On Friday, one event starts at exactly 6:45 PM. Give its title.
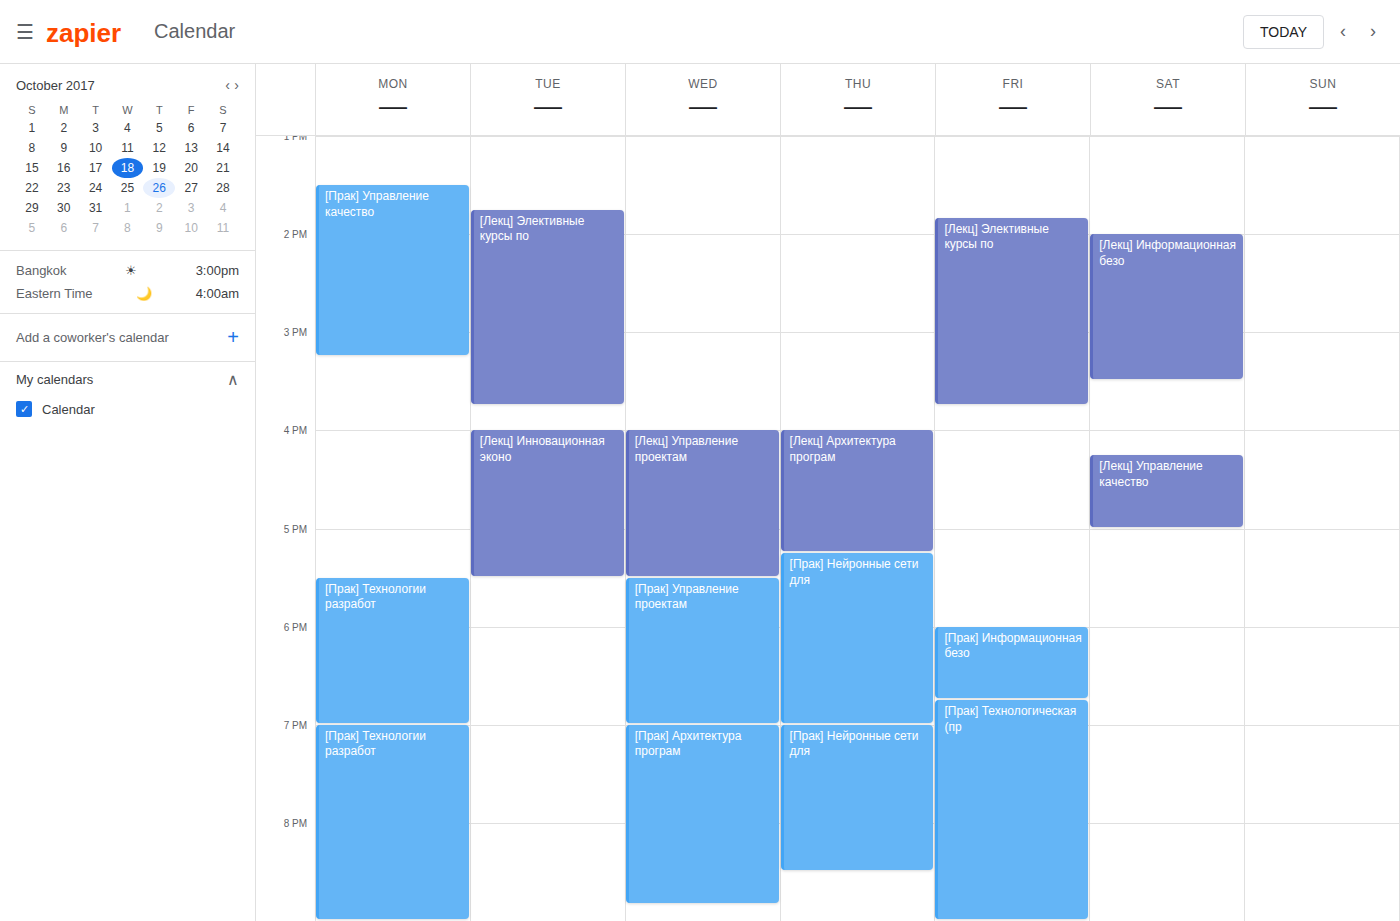
"[Прак] Технологическая (пр"